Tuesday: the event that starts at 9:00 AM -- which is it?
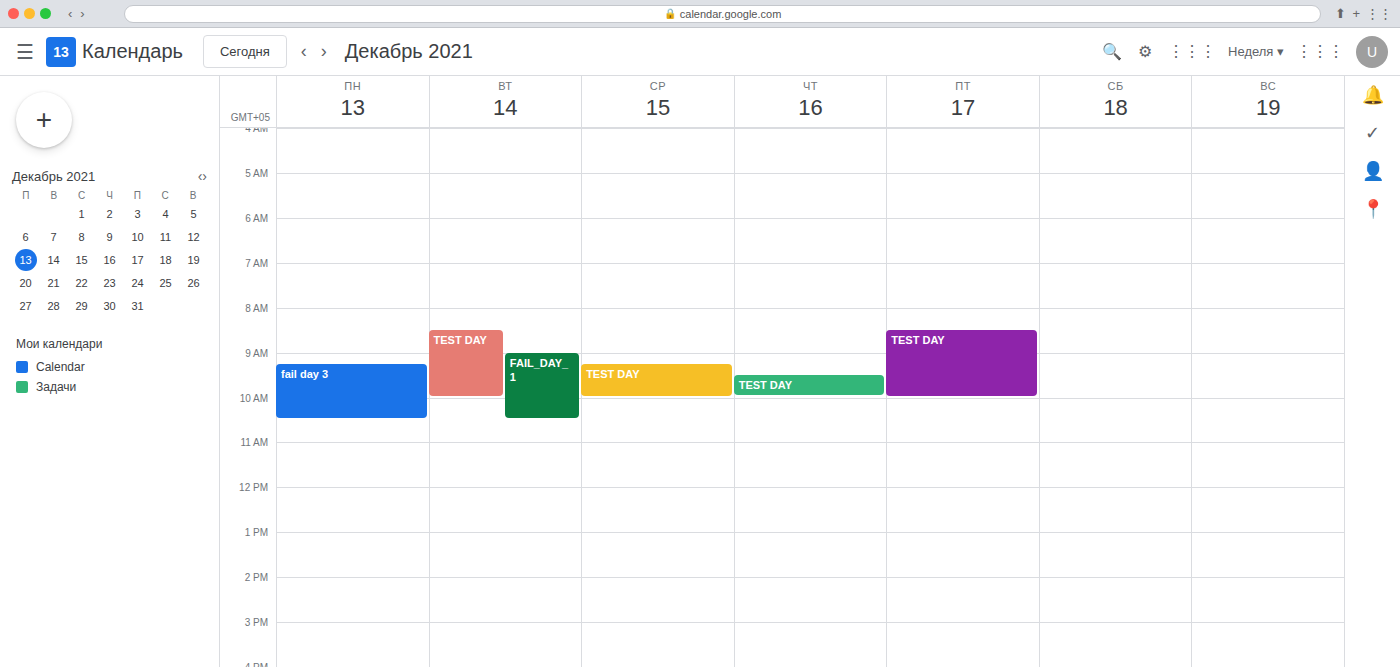
"FAIL_DAY_1"